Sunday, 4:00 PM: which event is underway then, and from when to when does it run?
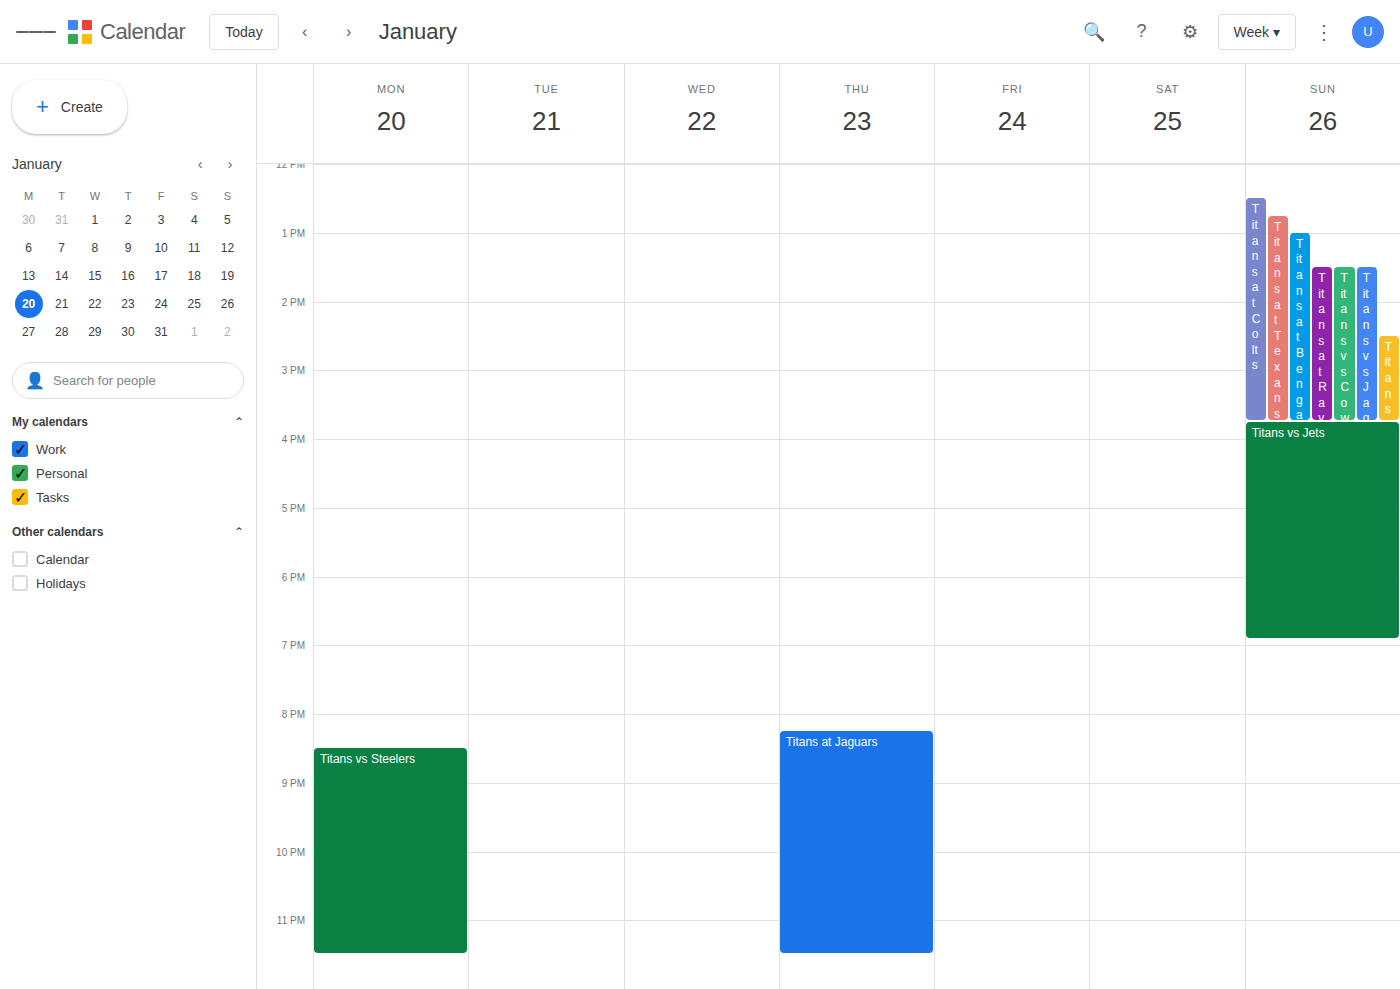
"Titans vs Jets", 3:45 PM to 6:55 PM